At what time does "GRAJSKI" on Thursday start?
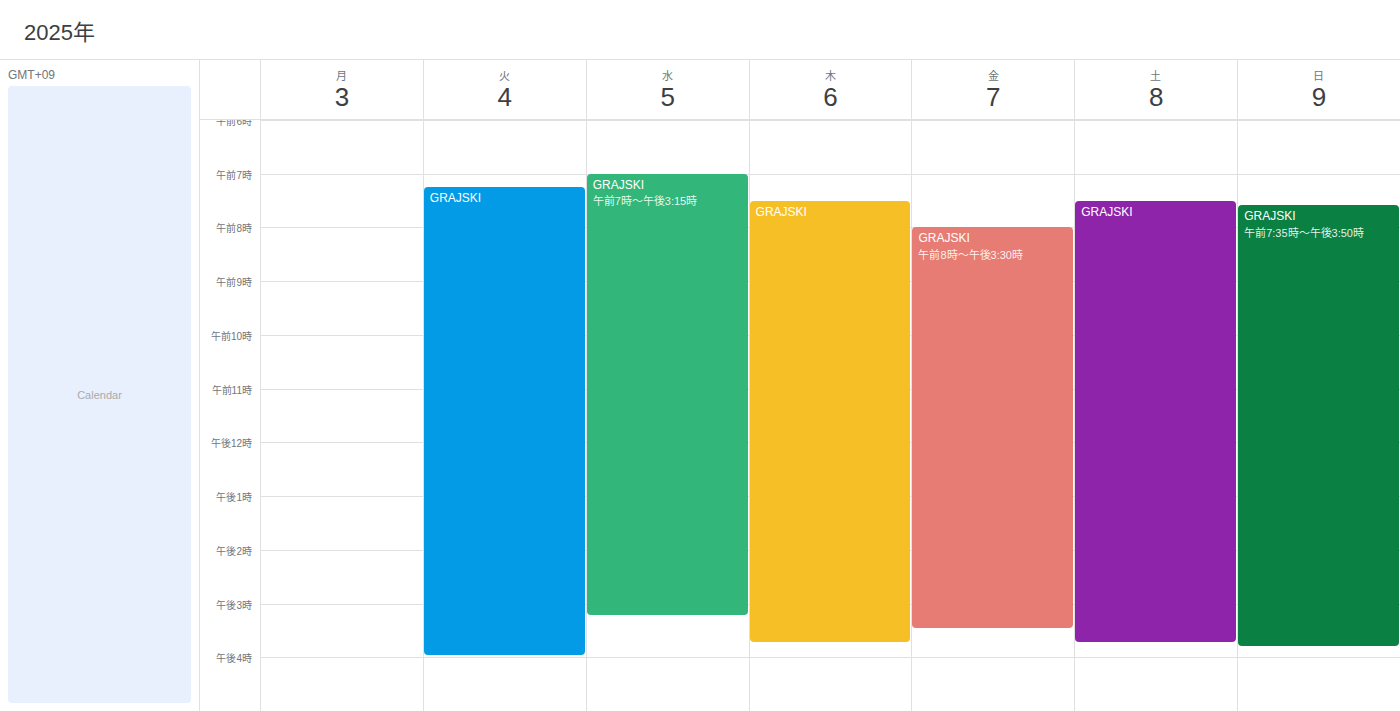
7:30 AM